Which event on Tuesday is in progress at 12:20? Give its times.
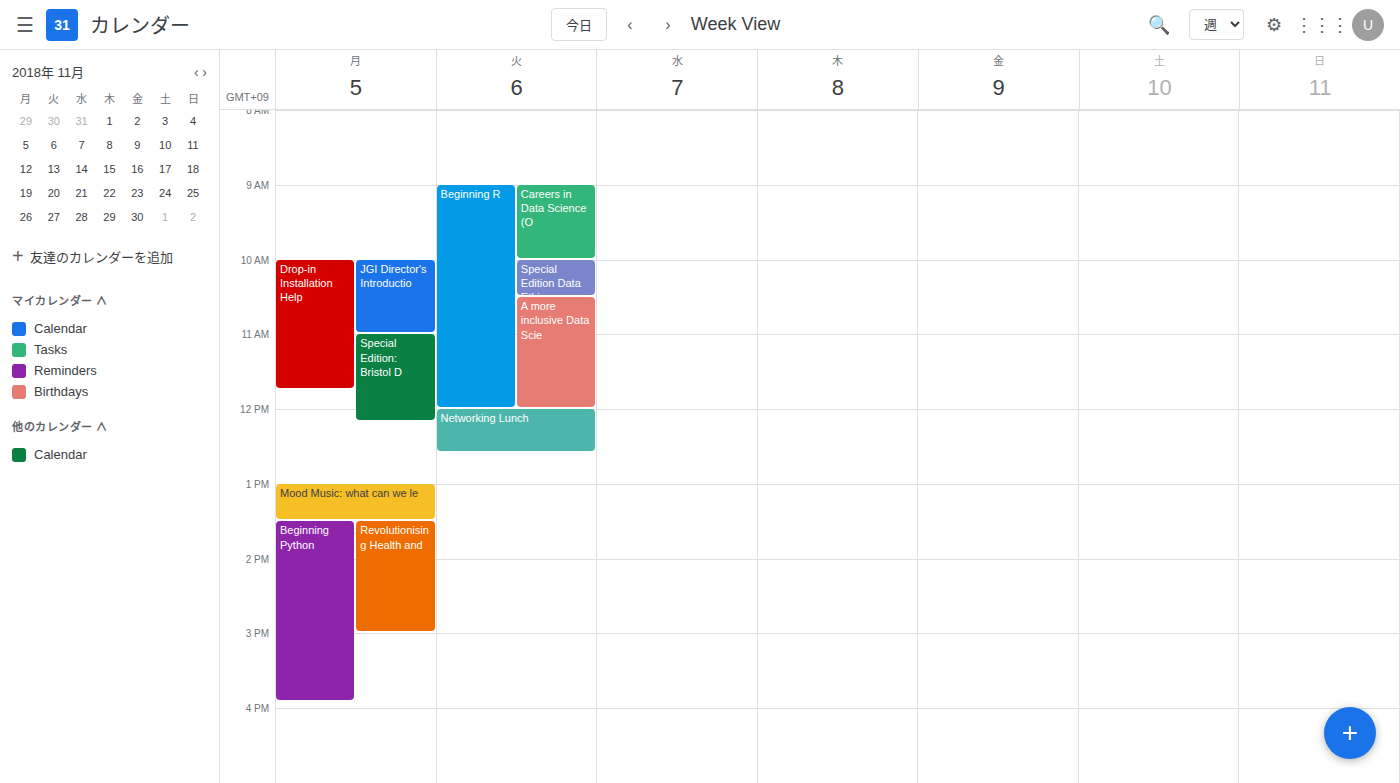
"Networking Lunch", 12:00 to 12:35